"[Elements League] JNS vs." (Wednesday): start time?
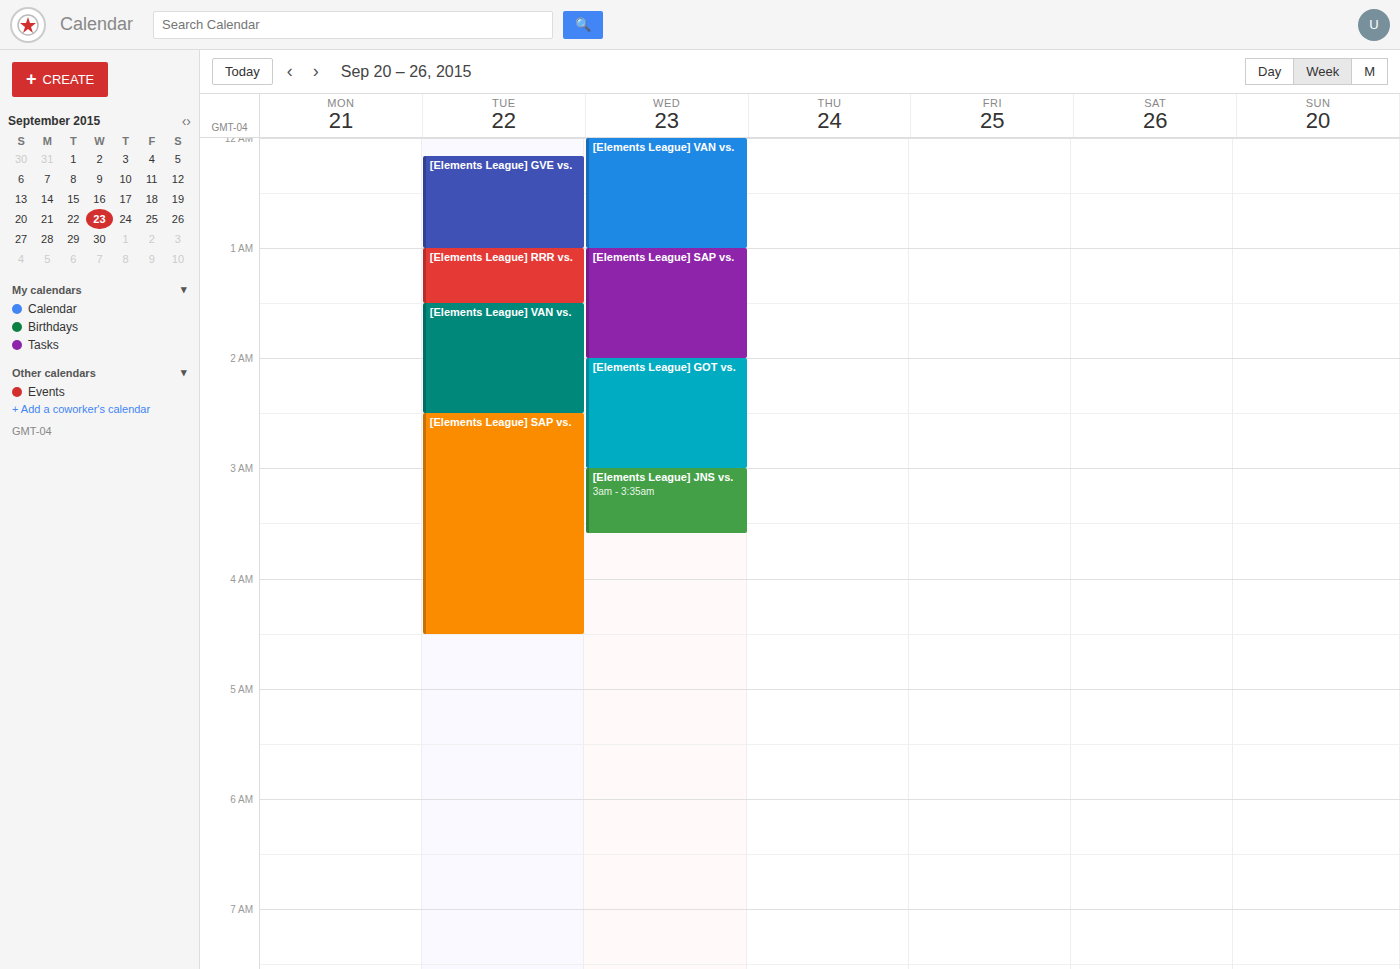
3:00 AM